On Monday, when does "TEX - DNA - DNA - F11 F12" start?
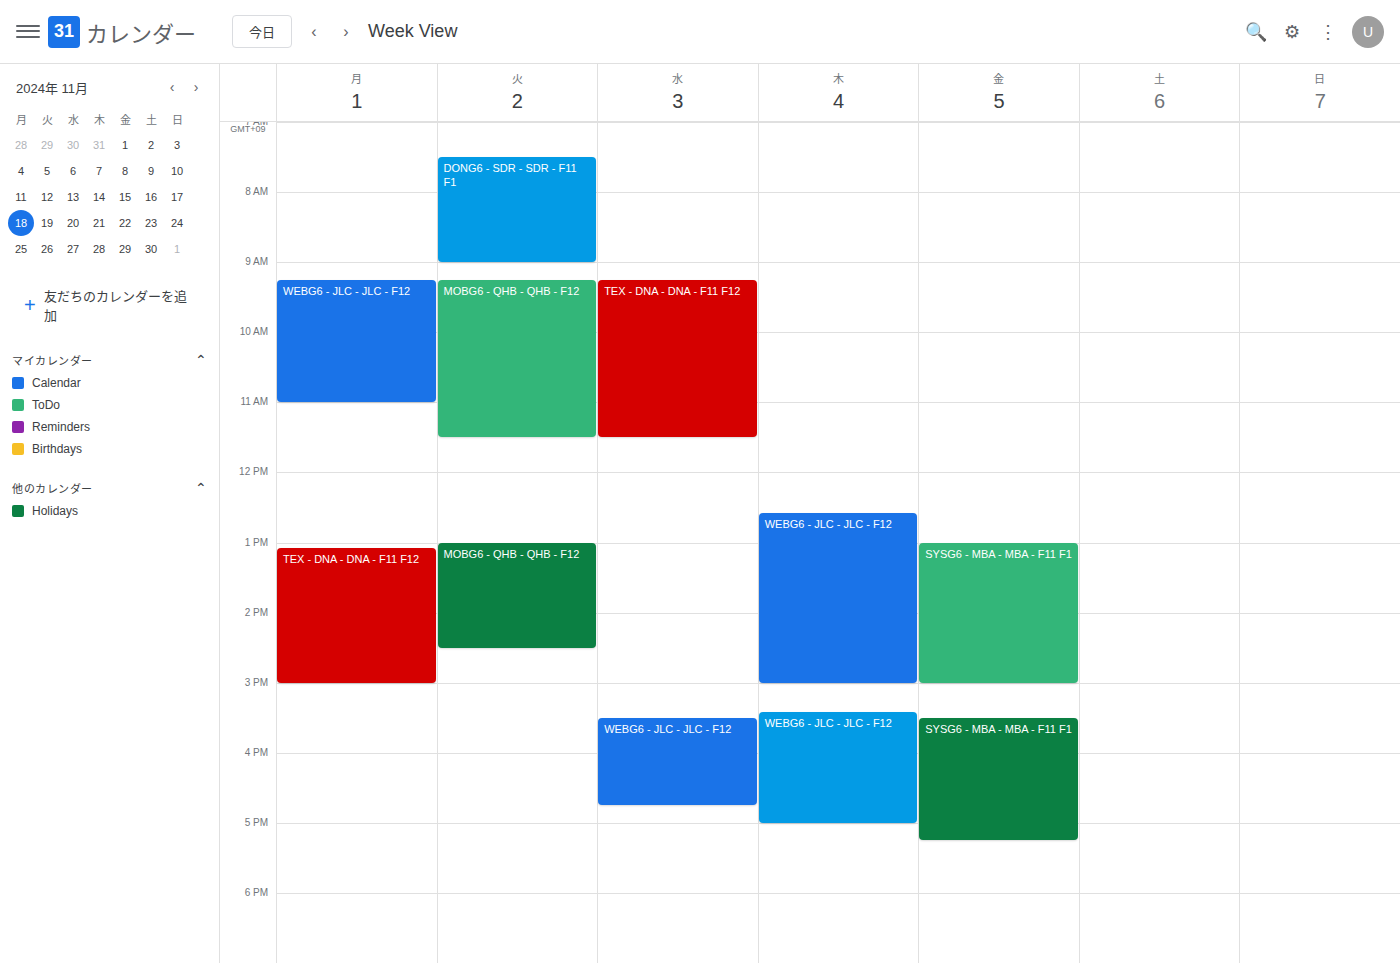
1:05 PM